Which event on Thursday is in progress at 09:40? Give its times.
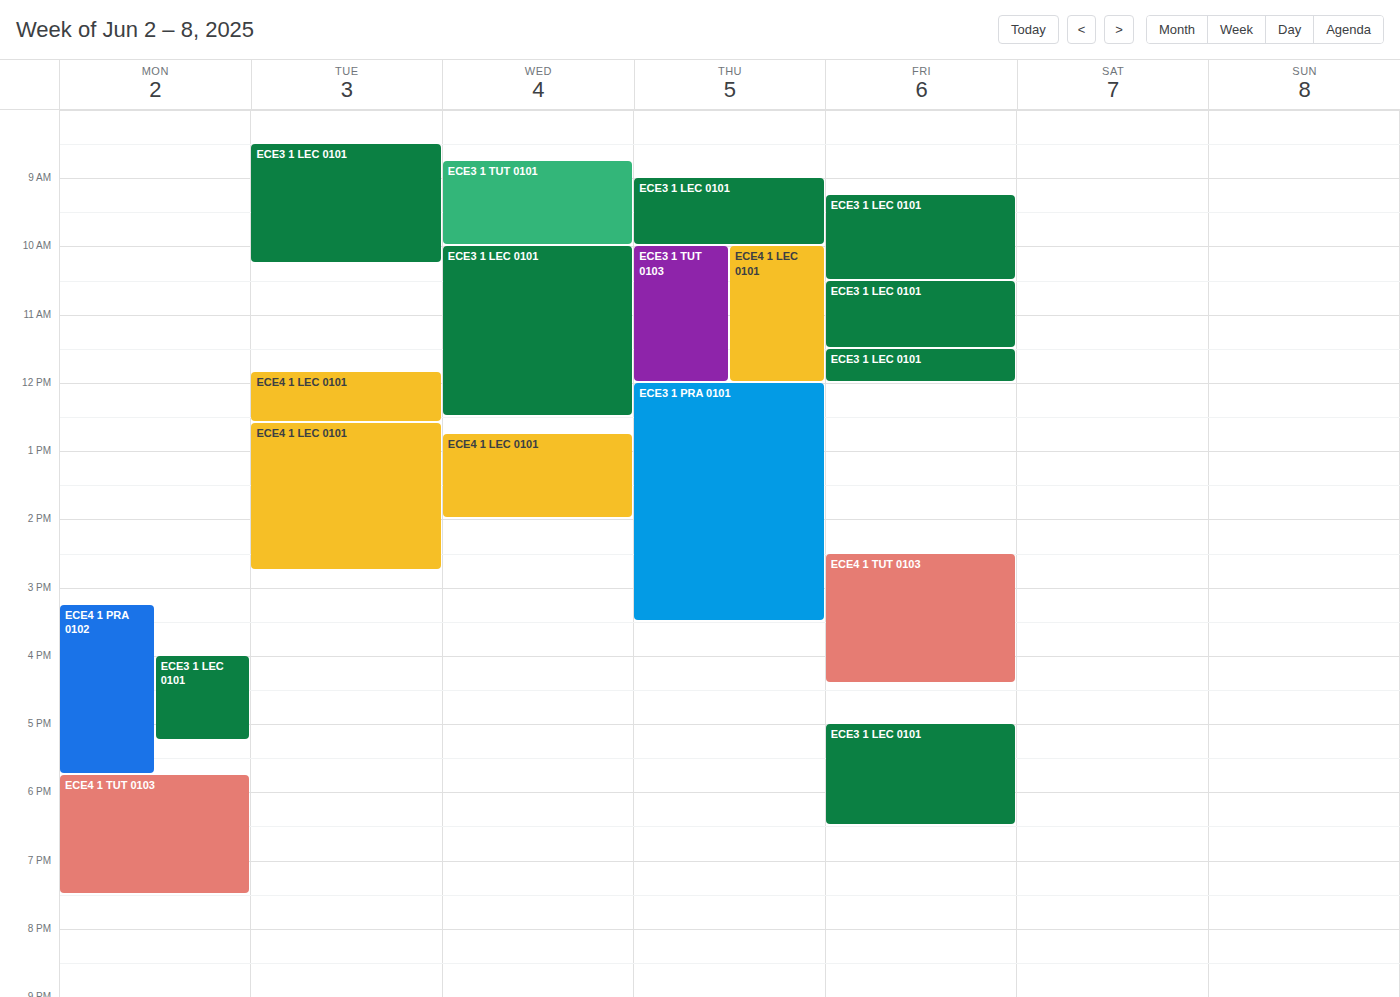
"ECE3 1 LEC 0101", 09:00 to 10:00